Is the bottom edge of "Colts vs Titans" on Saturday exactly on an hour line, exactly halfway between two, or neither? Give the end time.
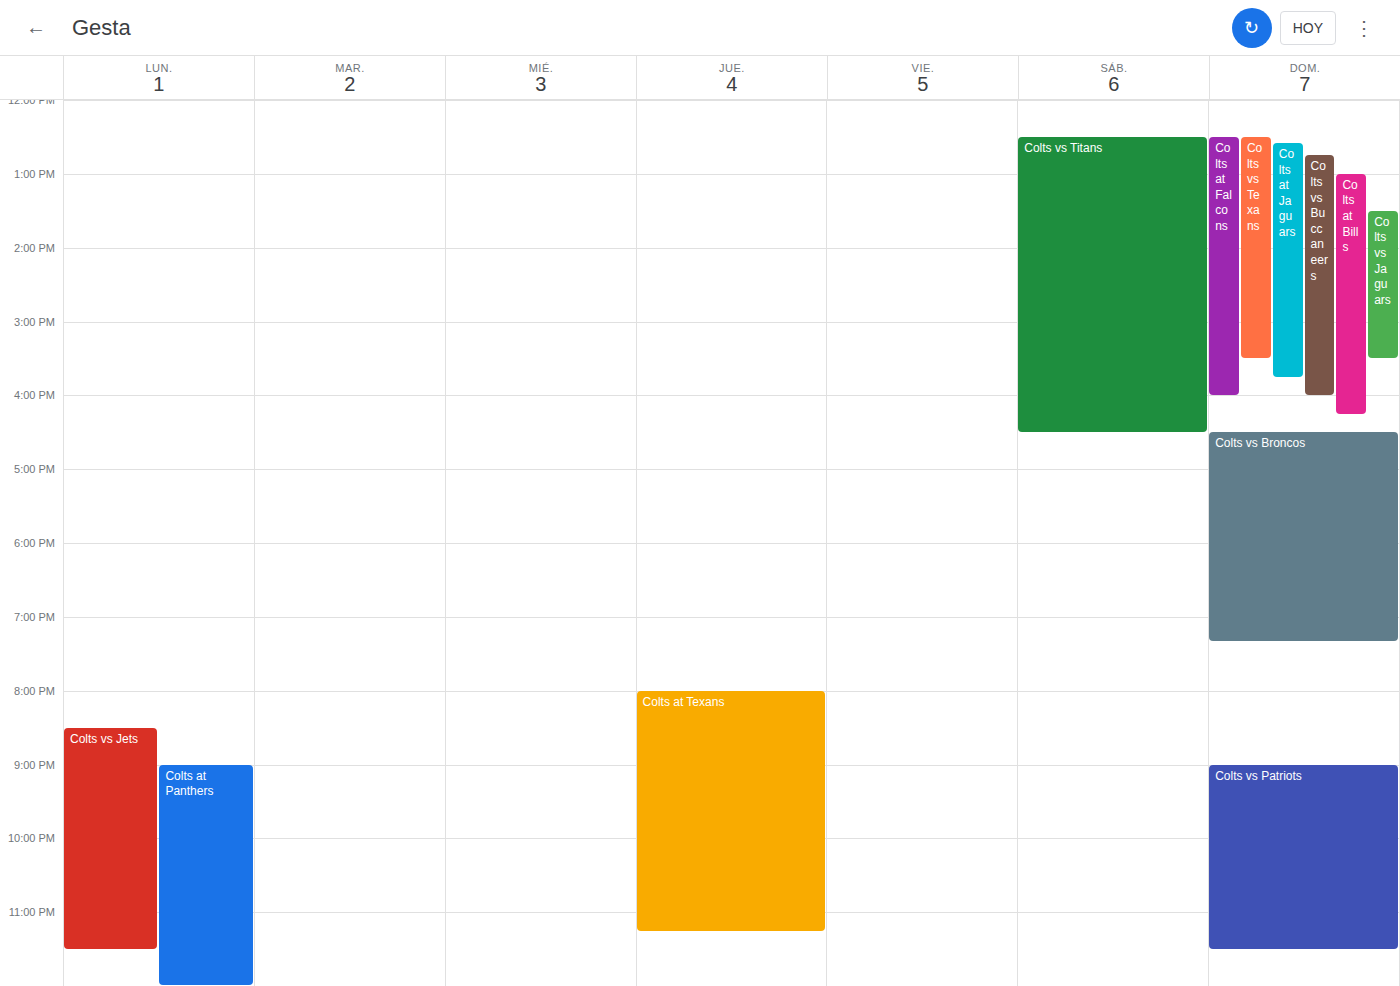
16:30 -- halfway between the 16:00 and 17:00 lines.